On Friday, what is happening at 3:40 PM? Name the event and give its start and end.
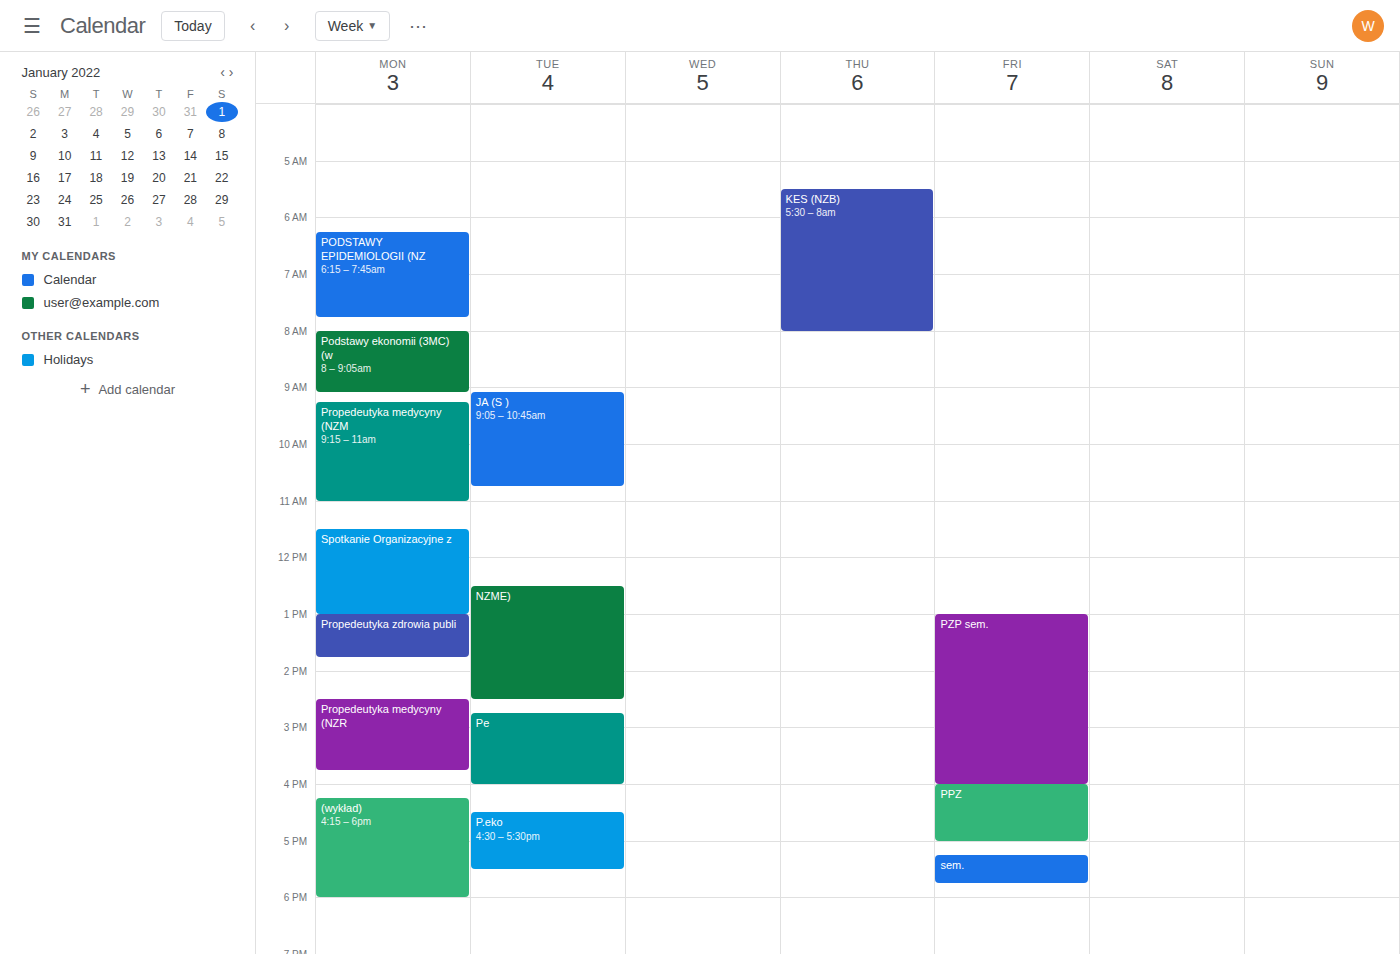
"PZP sem.", 1:00 PM to 4:00 PM